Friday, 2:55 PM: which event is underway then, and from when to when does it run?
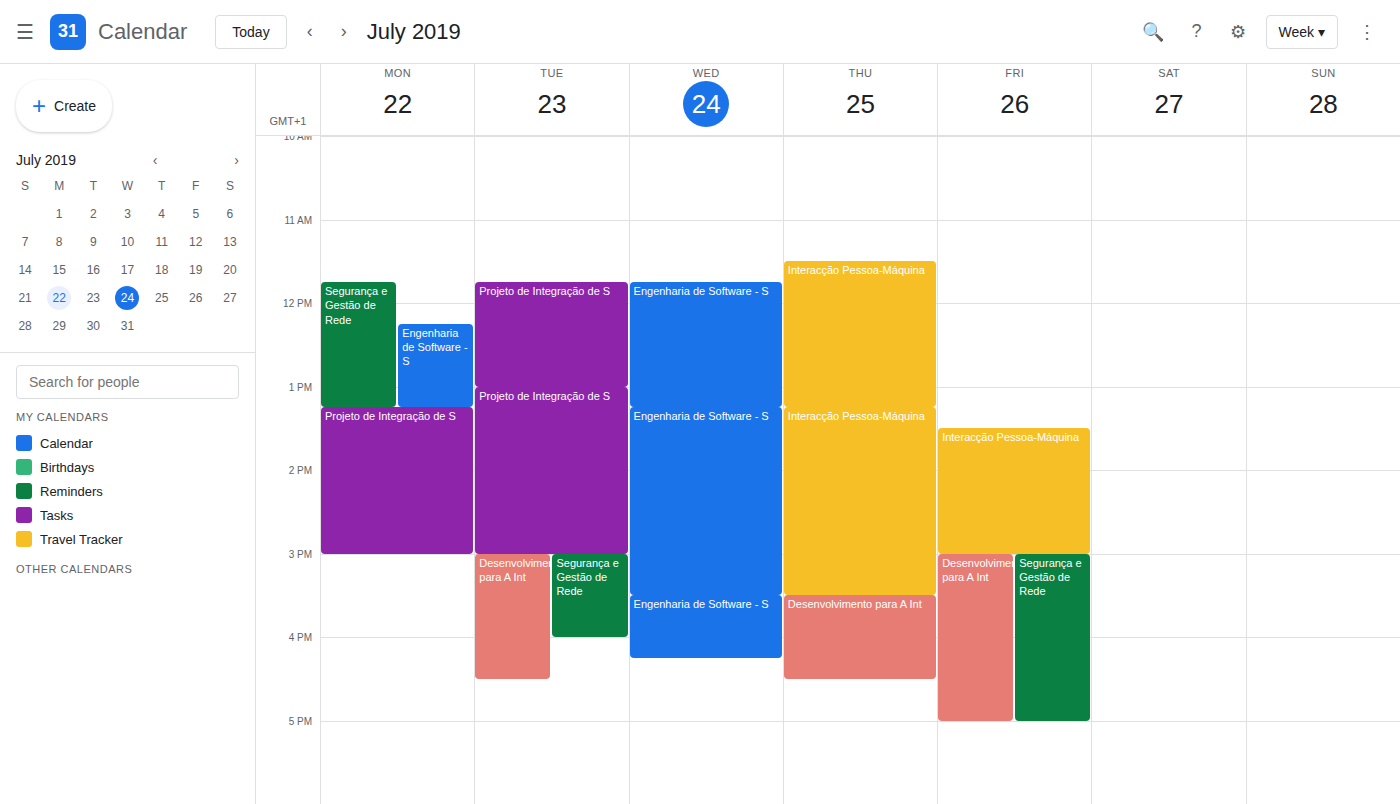
"Interacção Pessoa-Máquina", 1:30 PM to 3:00 PM